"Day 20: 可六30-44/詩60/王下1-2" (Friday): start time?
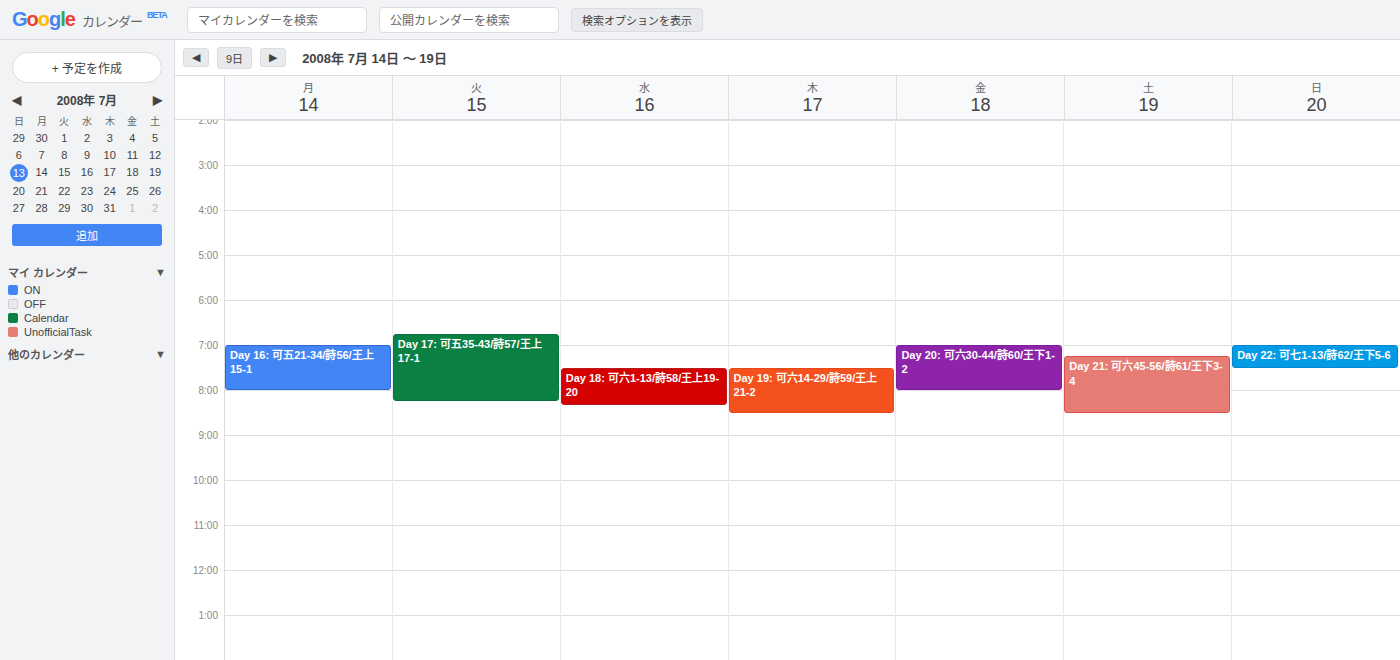
7:00 AM